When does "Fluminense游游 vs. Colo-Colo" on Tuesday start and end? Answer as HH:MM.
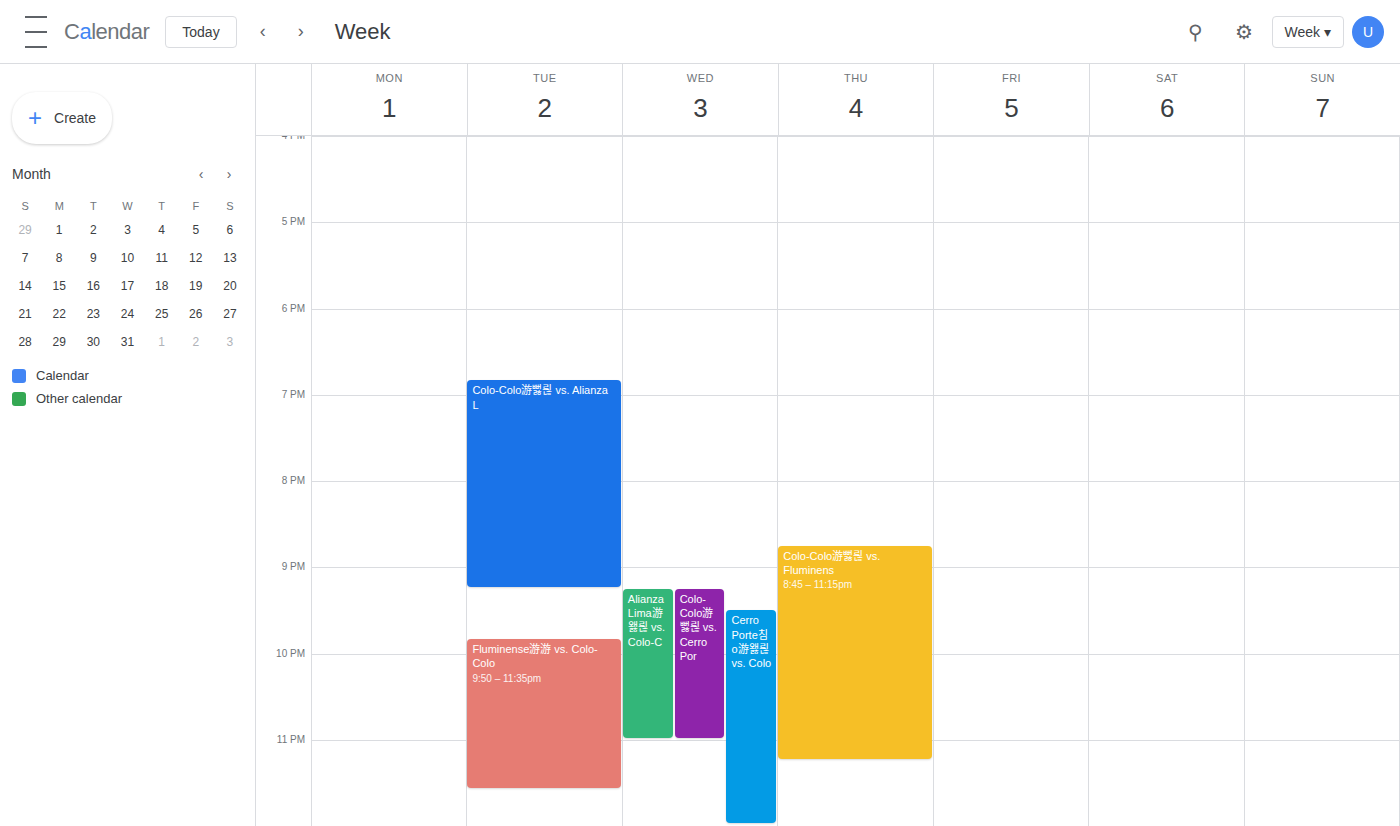
21:50 to 23:35